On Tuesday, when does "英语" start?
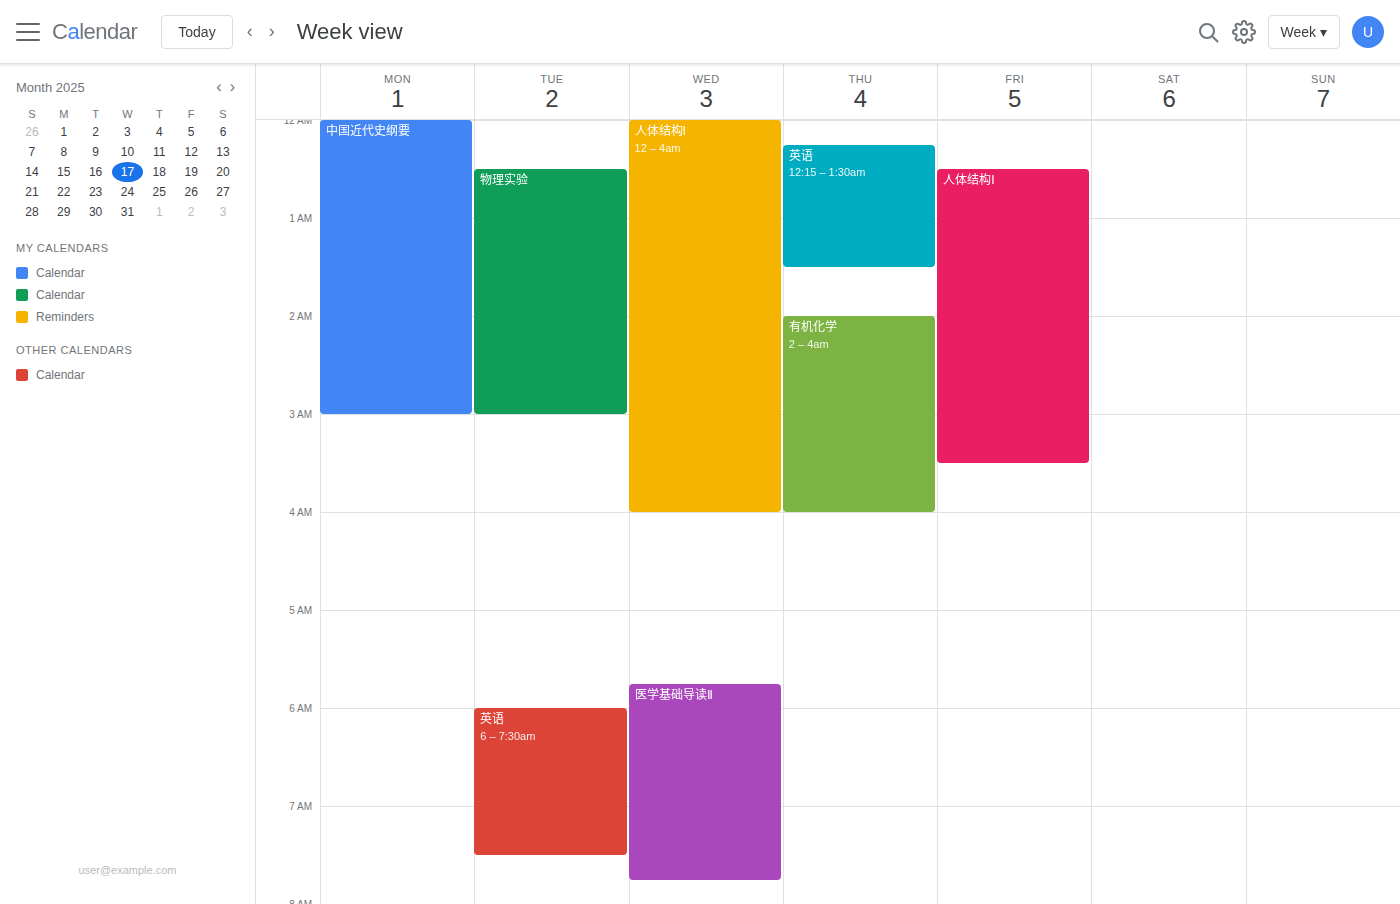
6:00 AM